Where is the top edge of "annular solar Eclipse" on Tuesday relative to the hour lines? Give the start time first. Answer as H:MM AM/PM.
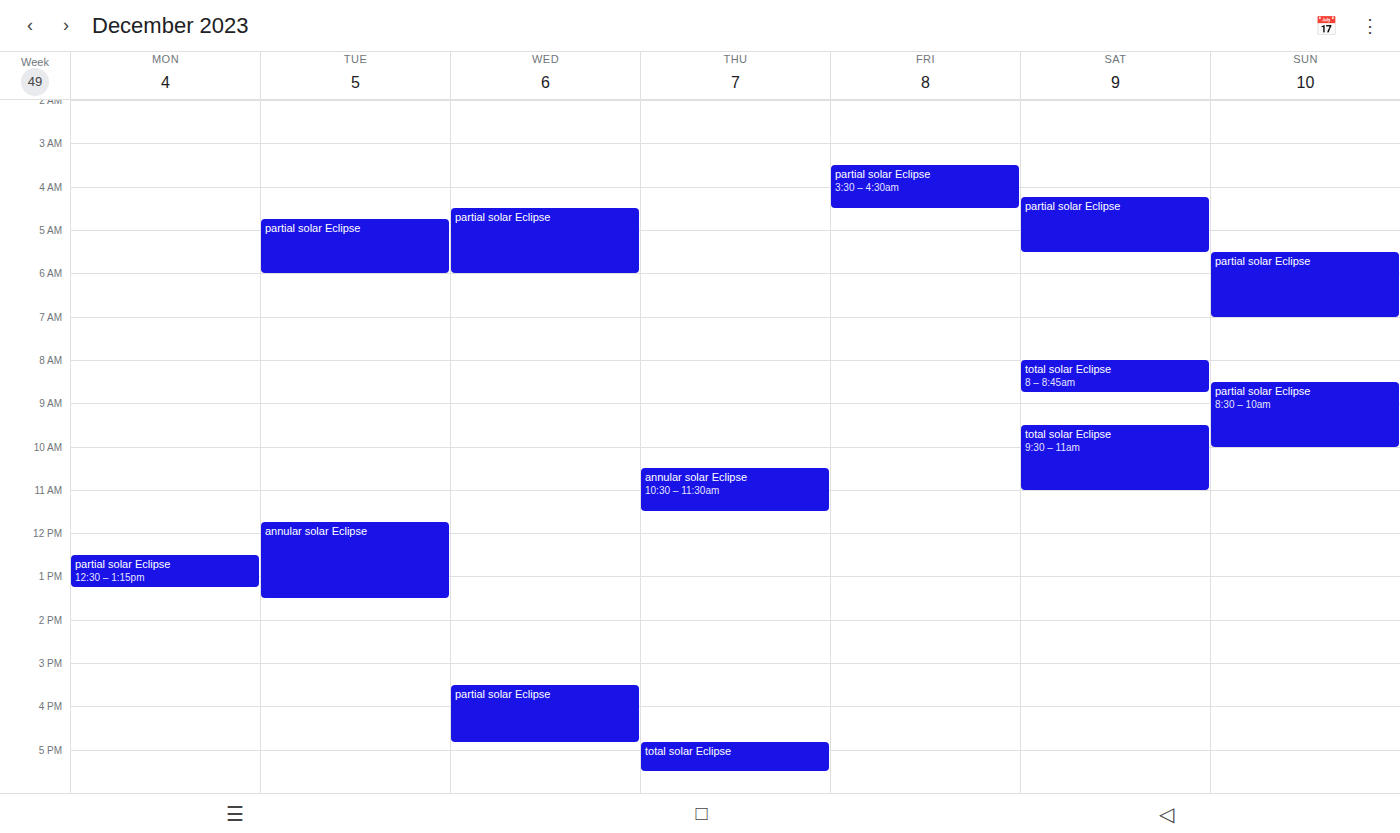
11:45 AM -- neither: three quarters of the way from the 11 AM line to the 12 PM line.